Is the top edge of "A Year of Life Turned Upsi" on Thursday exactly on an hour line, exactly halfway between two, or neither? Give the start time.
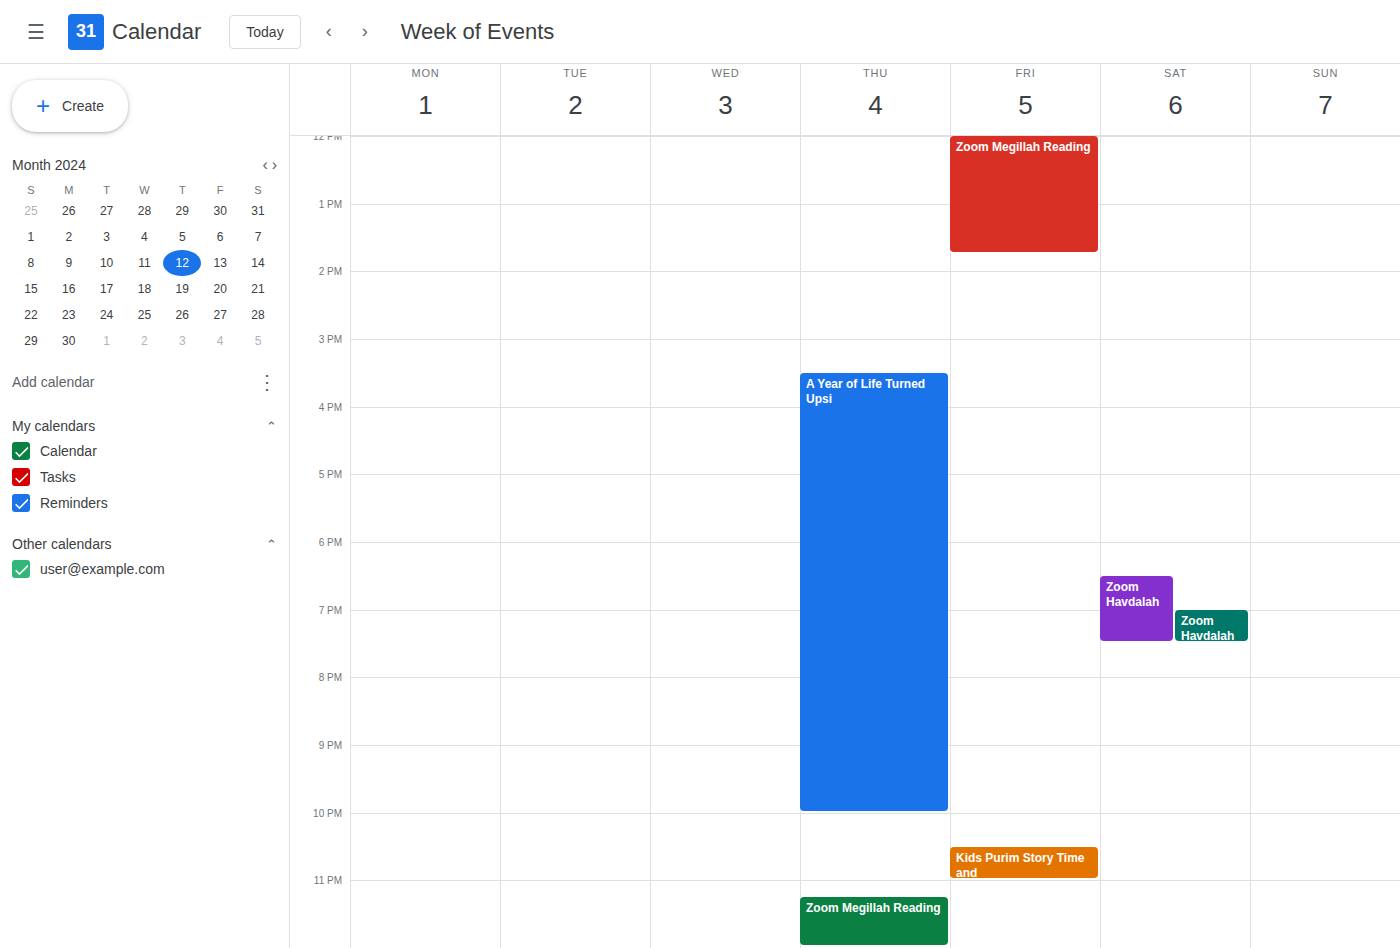
15:30 -- halfway between the 15:00 and 16:00 lines.